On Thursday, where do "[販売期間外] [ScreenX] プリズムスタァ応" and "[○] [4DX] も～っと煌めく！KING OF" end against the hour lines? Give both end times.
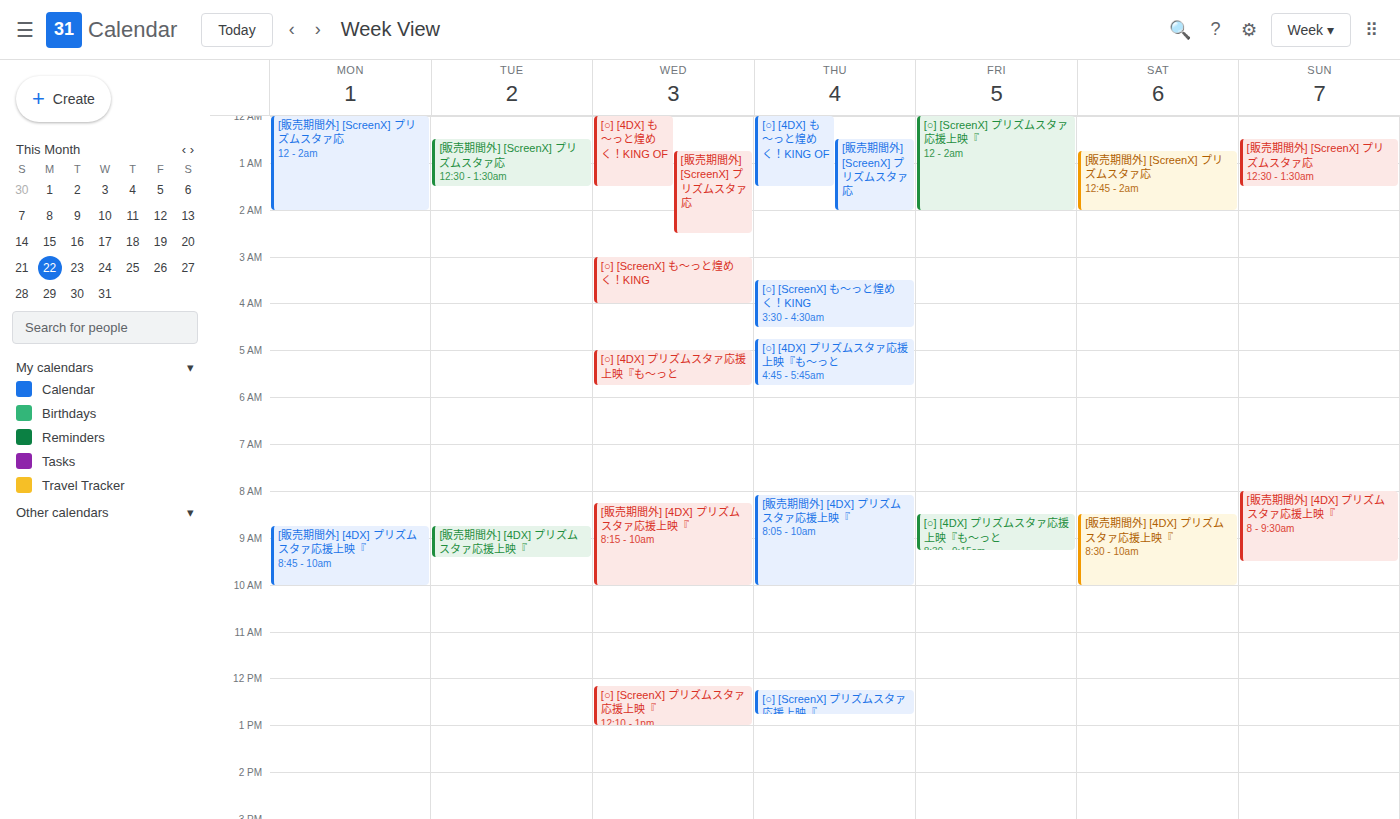
"[販売期間外] [ScreenX] プリズムスタァ応": 2:00 AM, exactly on the 2 AM line. "[○] [4DX] も～っと煌めく！KING OF": 1:30 AM, halfway between the 1 AM and 2 AM lines.